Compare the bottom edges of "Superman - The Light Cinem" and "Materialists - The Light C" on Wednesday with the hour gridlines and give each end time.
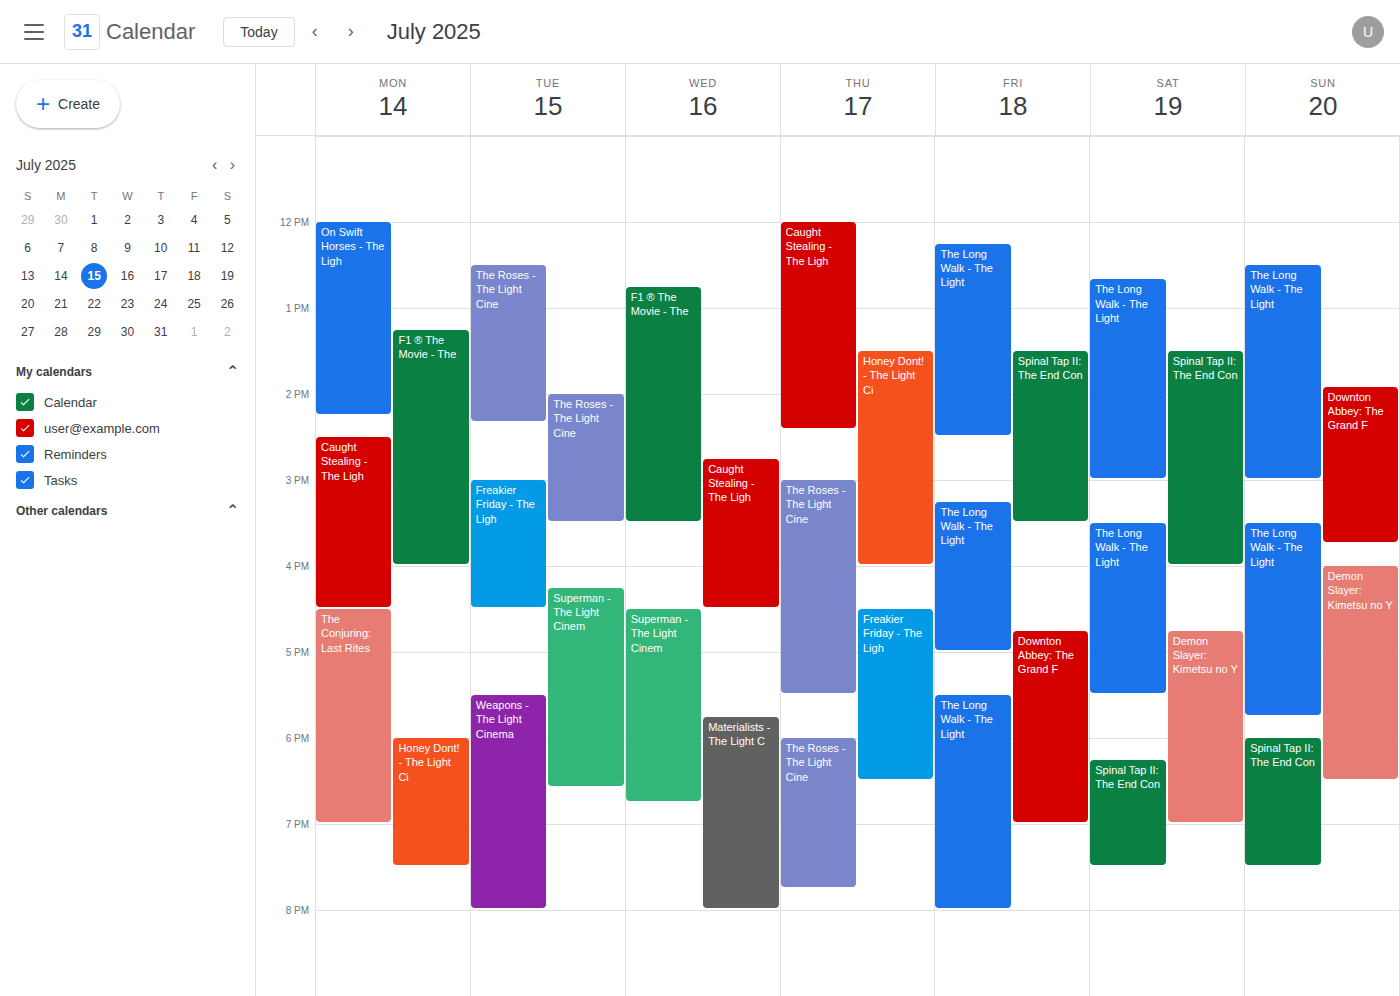
"Superman - The Light Cinem": 6:45 PM, neither: three quarters of the way from the 6 PM line to the 7 PM line. "Materialists - The Light C": 8:00 PM, exactly on the 8 PM line.